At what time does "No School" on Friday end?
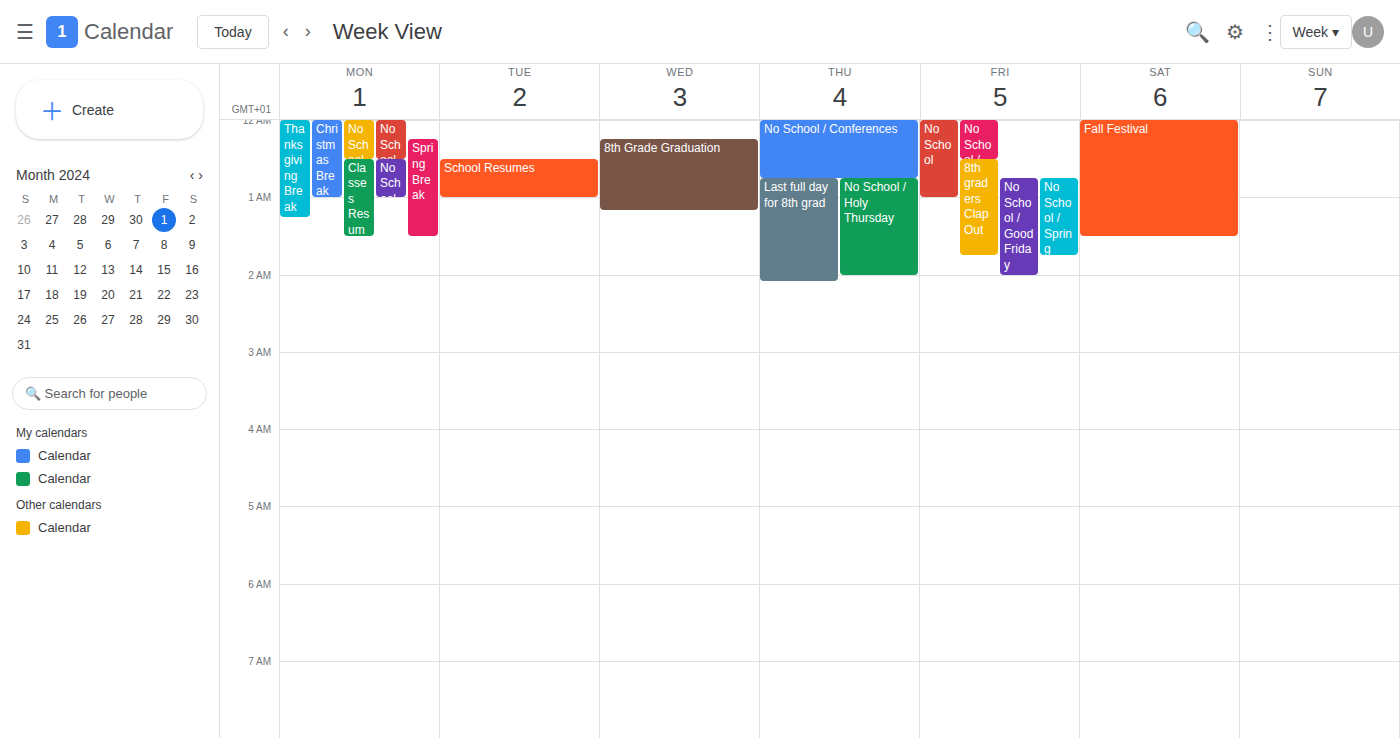
1:00 AM